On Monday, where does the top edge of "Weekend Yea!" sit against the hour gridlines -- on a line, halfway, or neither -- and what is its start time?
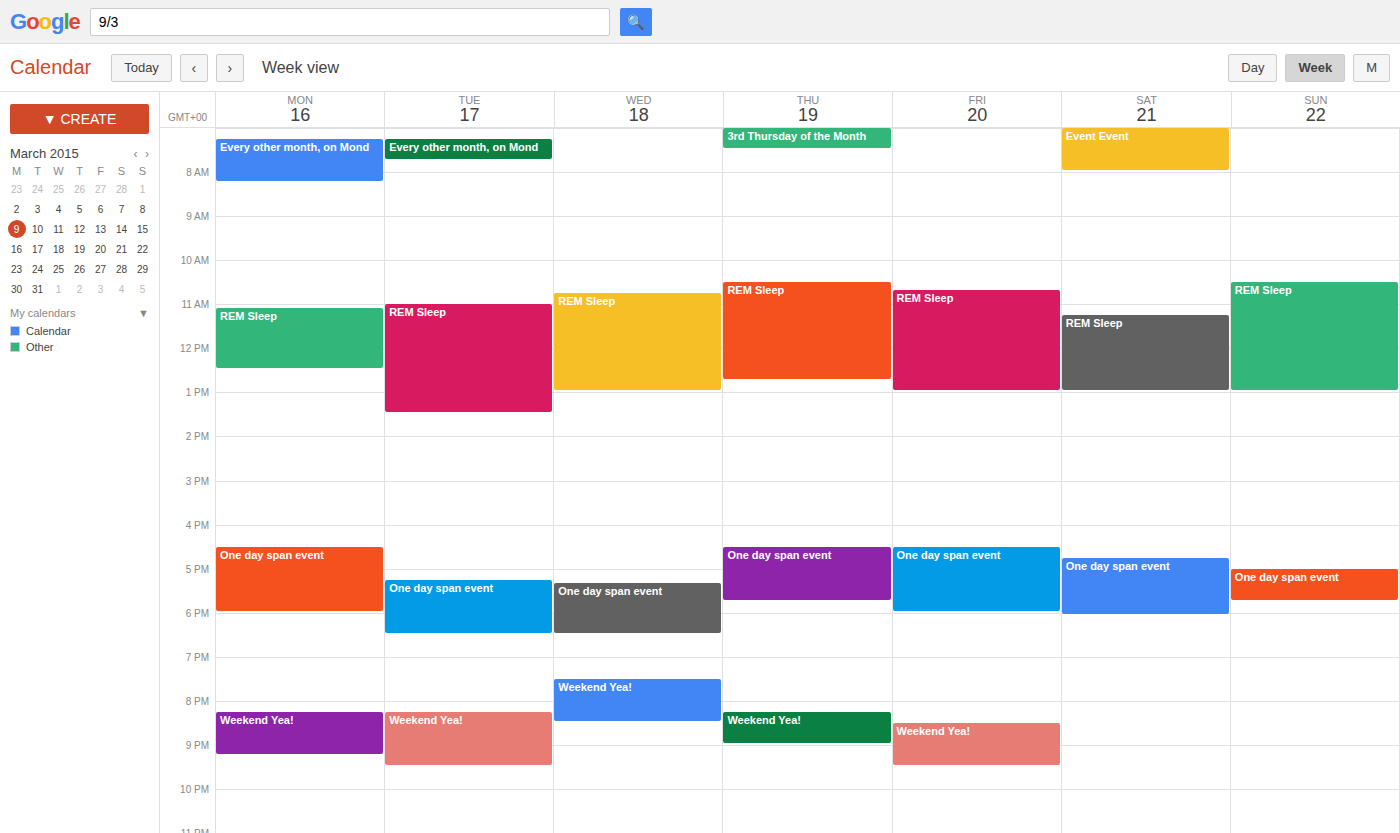
20:15 -- neither: a quarter of the way from the 20:00 line to the 21:00 line.